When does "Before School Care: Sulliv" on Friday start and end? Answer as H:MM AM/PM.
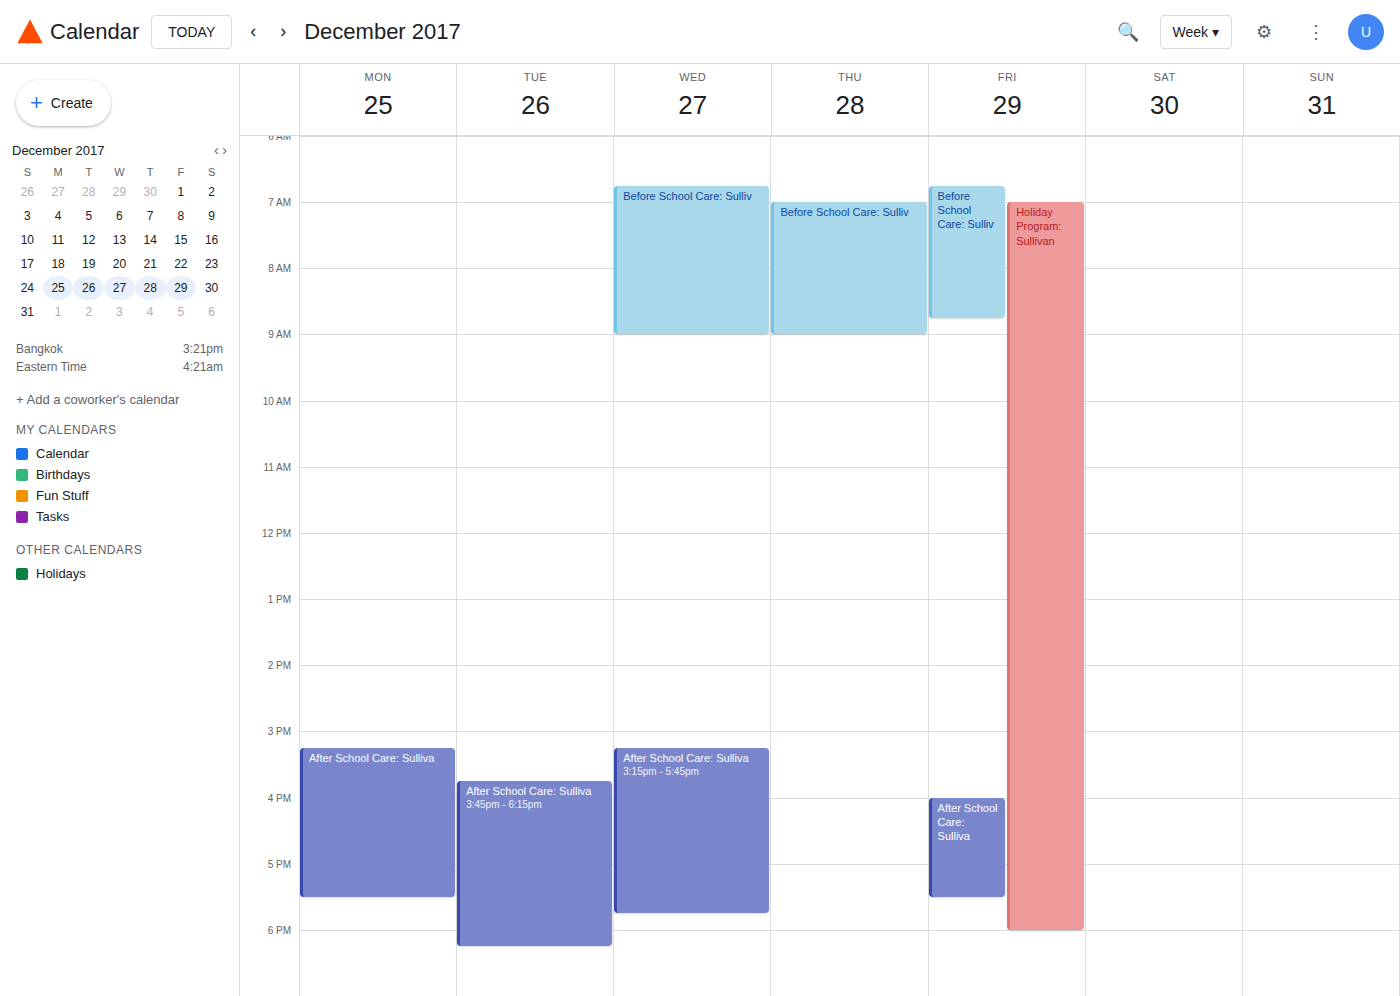
6:45 AM to 8:45 AM